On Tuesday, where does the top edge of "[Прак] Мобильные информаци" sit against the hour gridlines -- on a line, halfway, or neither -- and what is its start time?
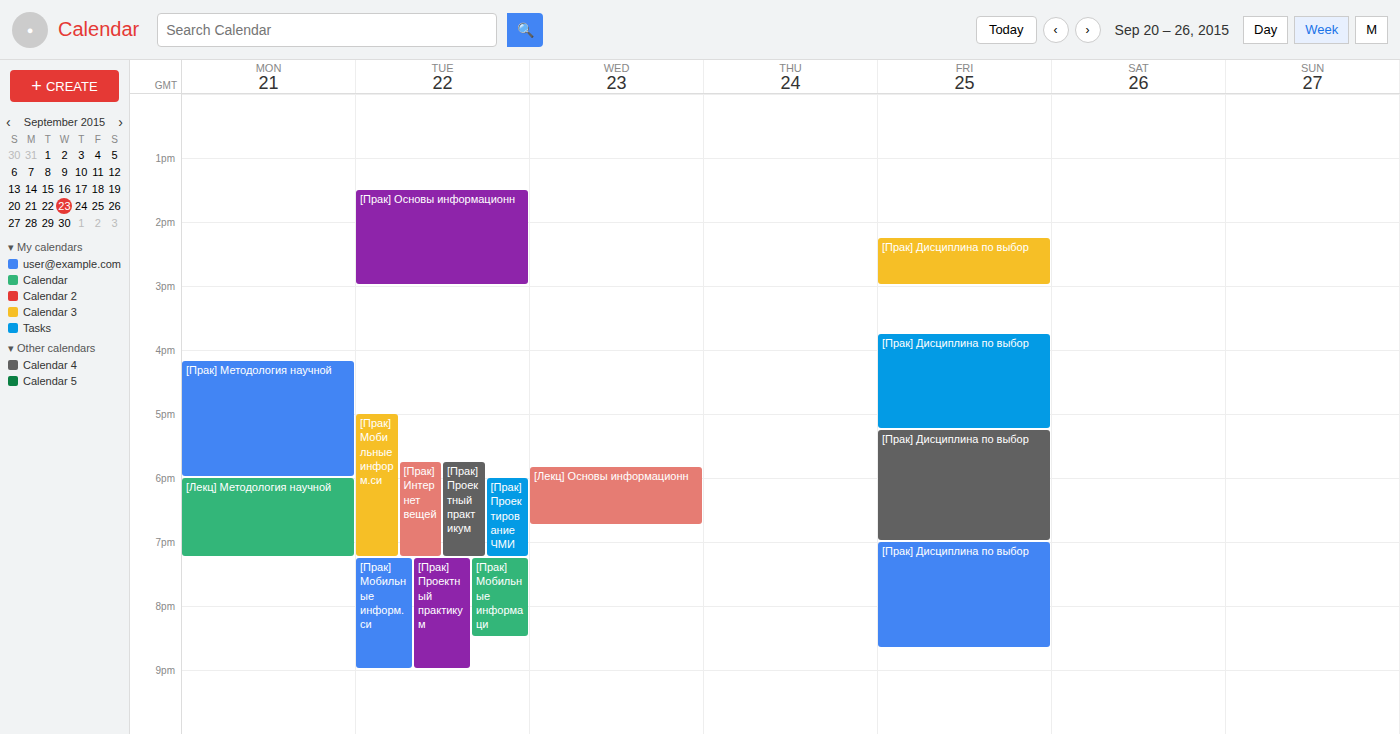
7:15 PM -- neither: a quarter of the way from the 7 PM line to the 8 PM line.